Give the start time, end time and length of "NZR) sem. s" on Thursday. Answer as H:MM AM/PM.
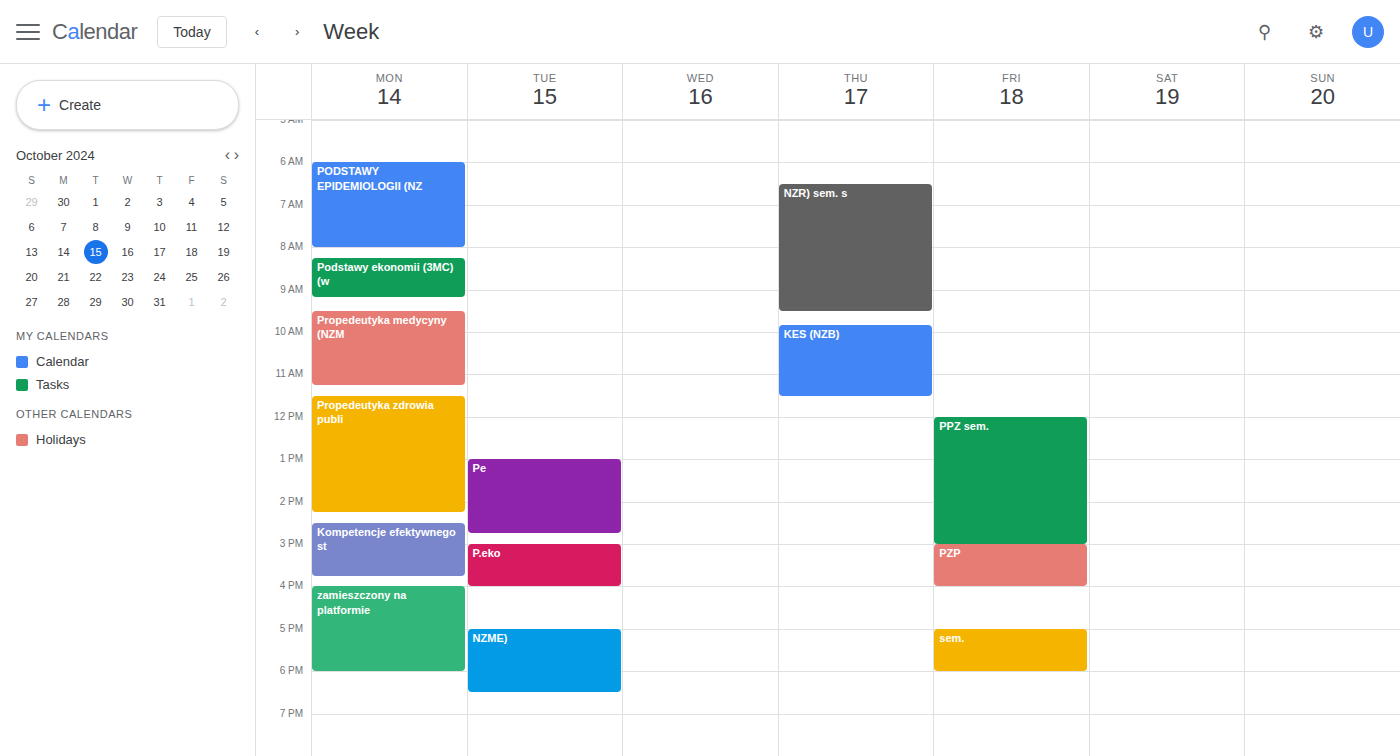
6:30 AM to 9:30 AM, 3 hours